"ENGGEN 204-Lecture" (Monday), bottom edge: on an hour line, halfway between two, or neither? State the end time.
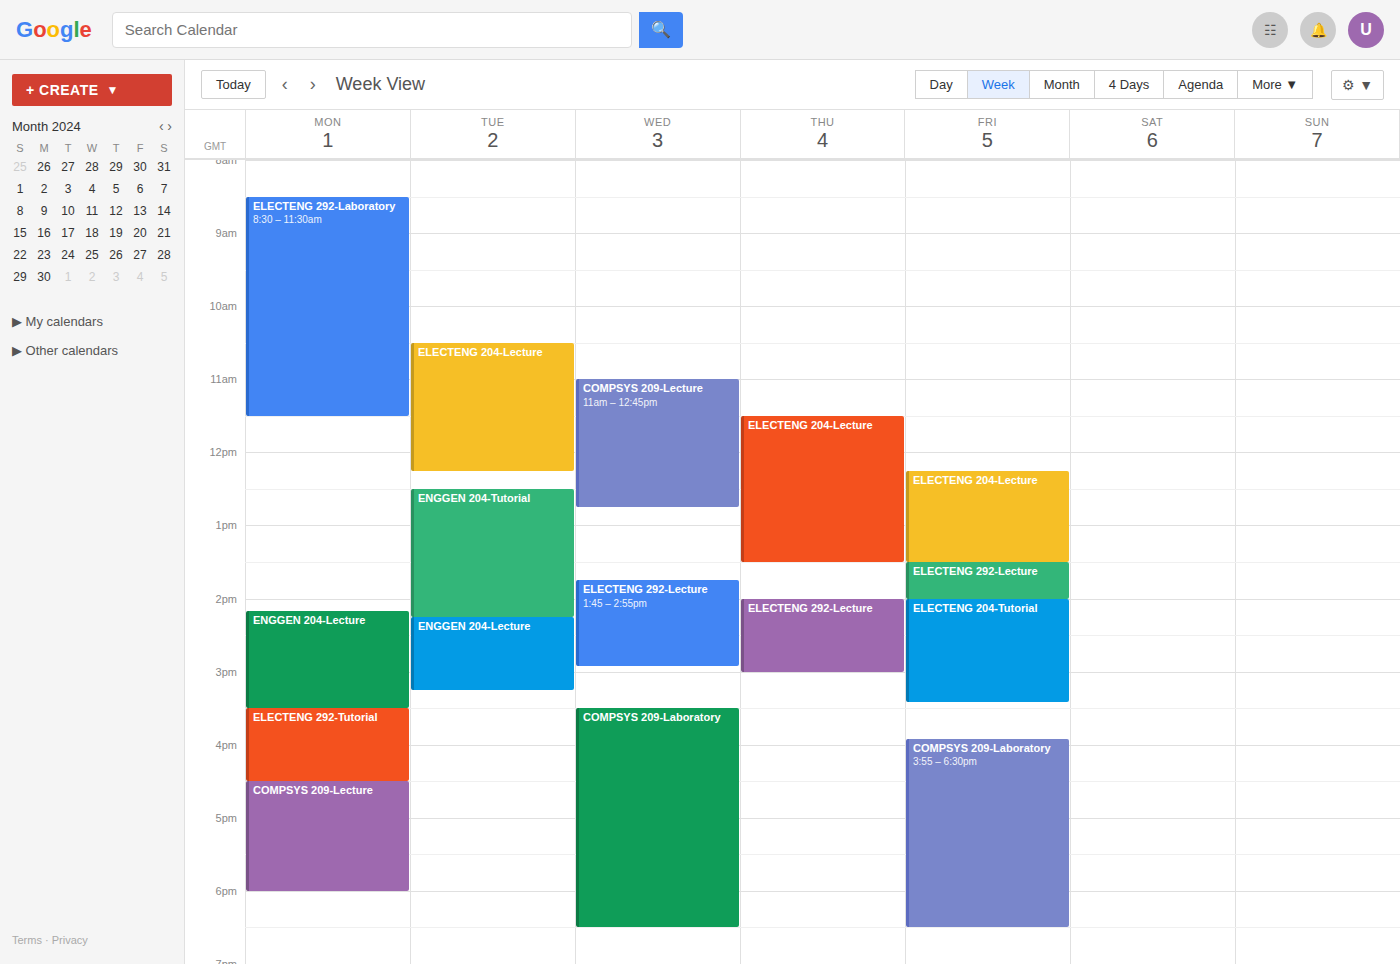
3:30 PM -- halfway between the 3 PM and 4 PM lines.